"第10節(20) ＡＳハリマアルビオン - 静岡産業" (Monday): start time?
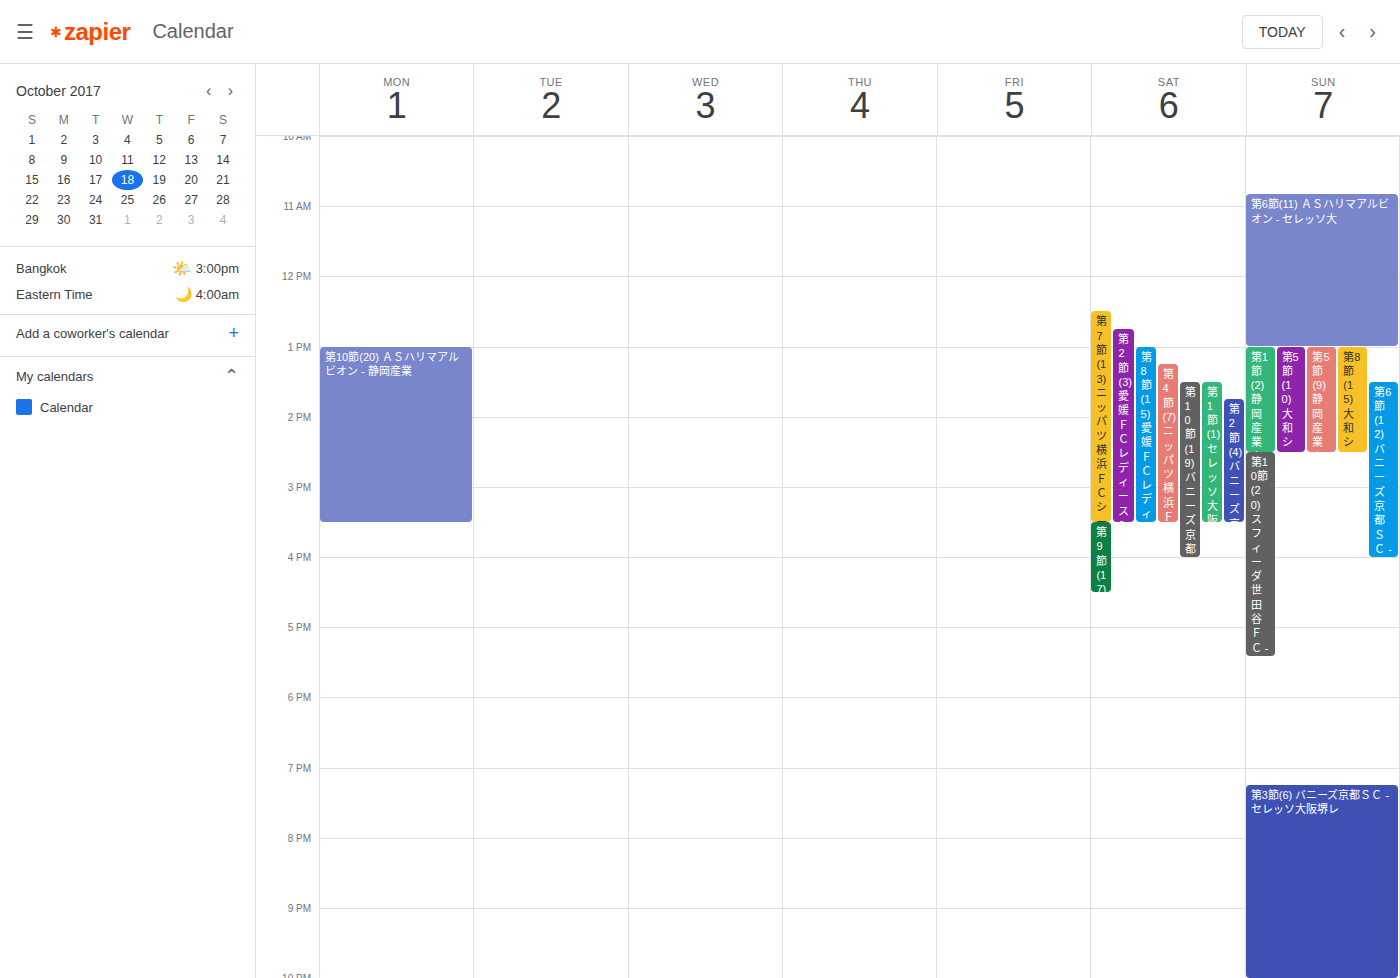
1:00 PM